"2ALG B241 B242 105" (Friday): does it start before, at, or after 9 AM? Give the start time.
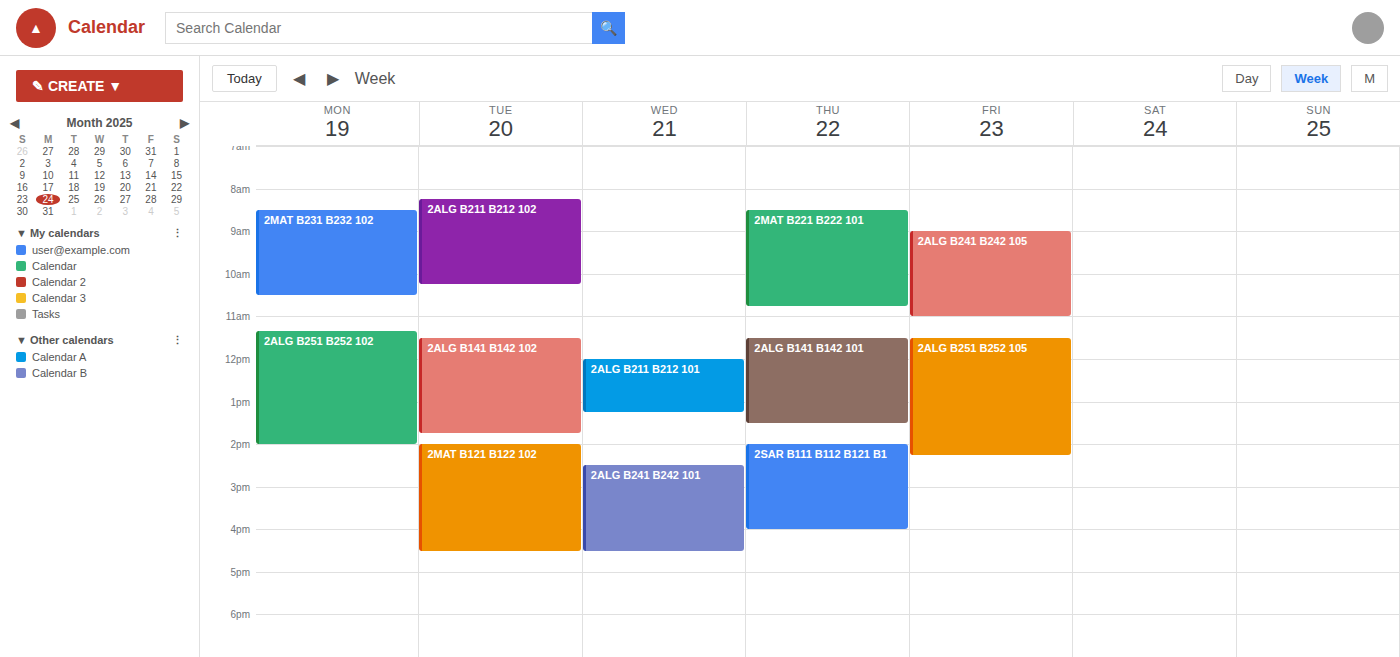
9:00 AM -- exactly at 9 AM, on the 9 AM line.